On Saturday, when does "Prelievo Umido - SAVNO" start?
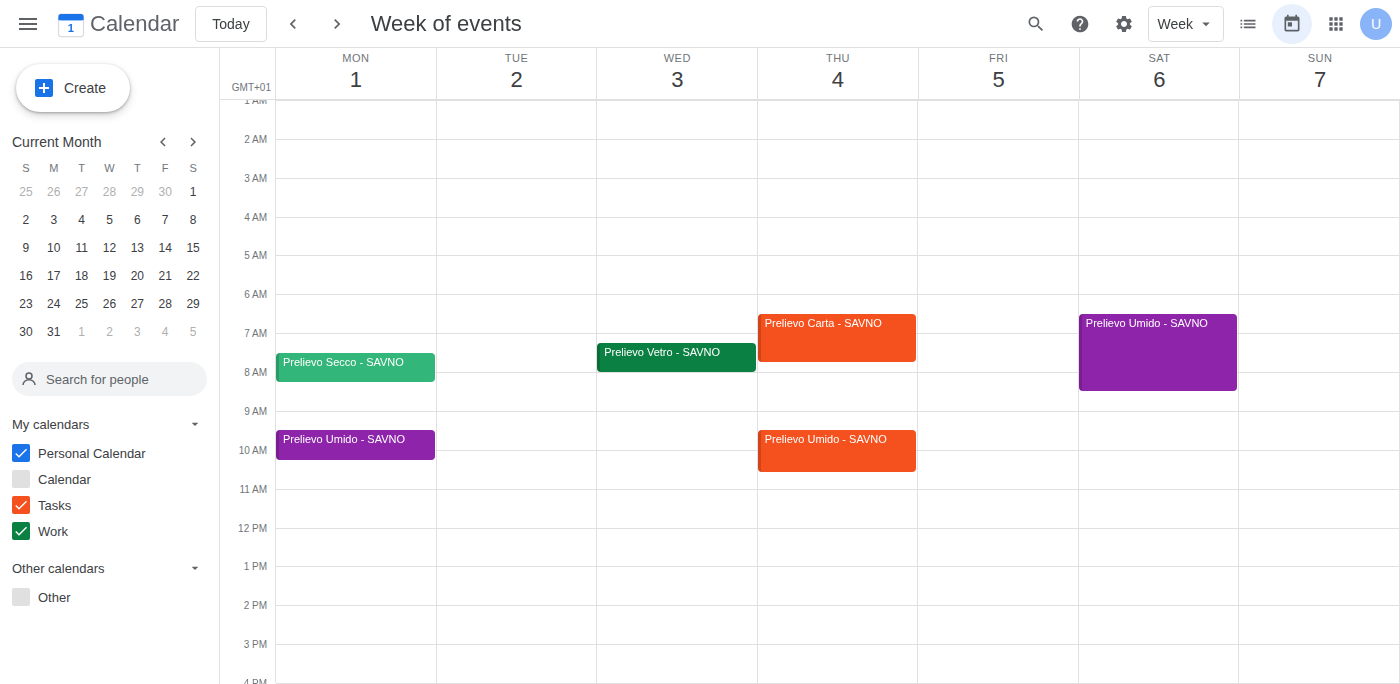
6:30 AM